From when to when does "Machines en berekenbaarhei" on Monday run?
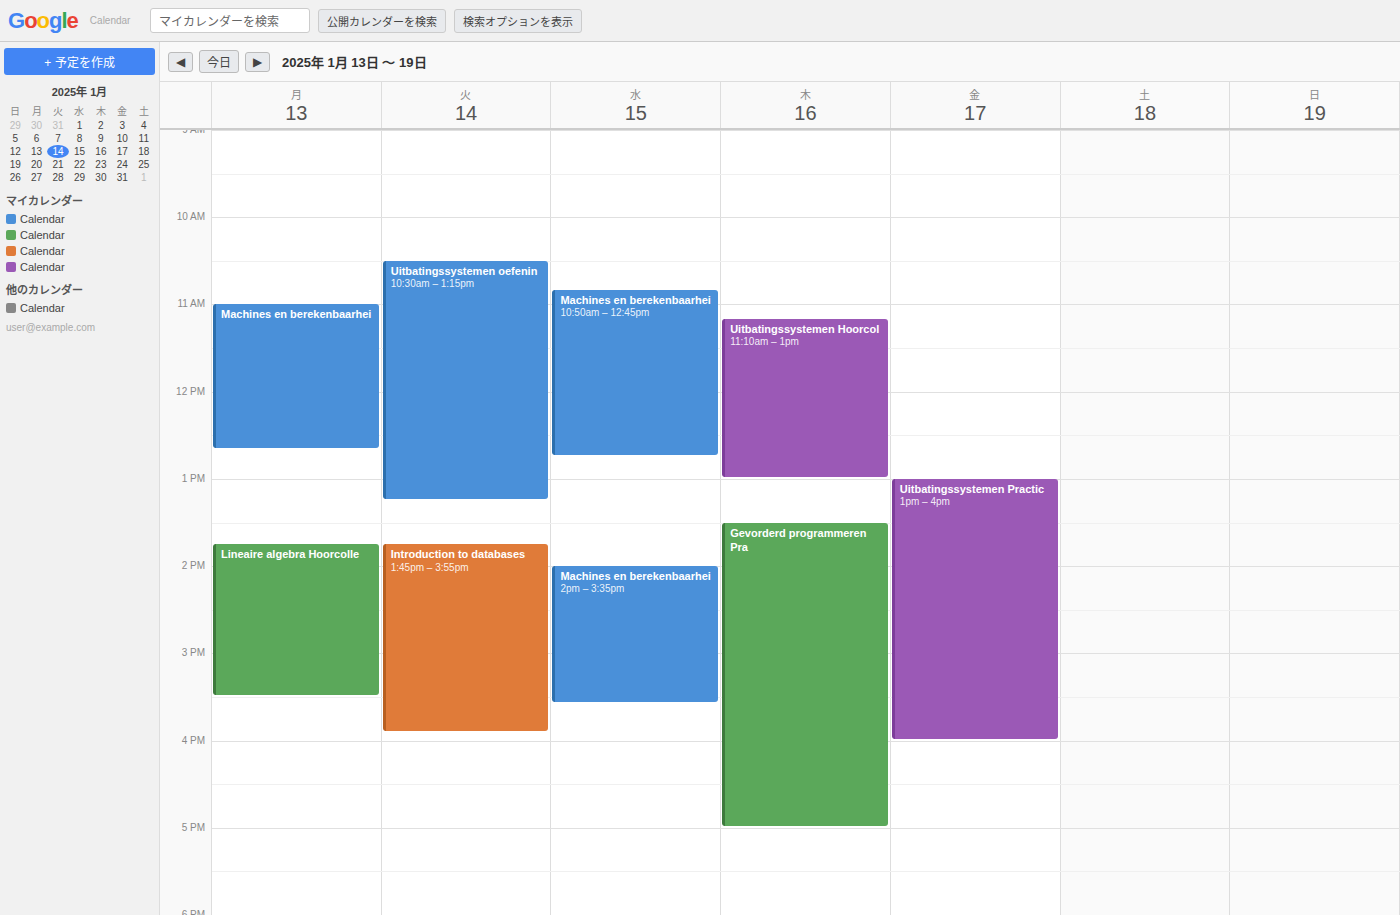
11:00 AM to 12:40 PM